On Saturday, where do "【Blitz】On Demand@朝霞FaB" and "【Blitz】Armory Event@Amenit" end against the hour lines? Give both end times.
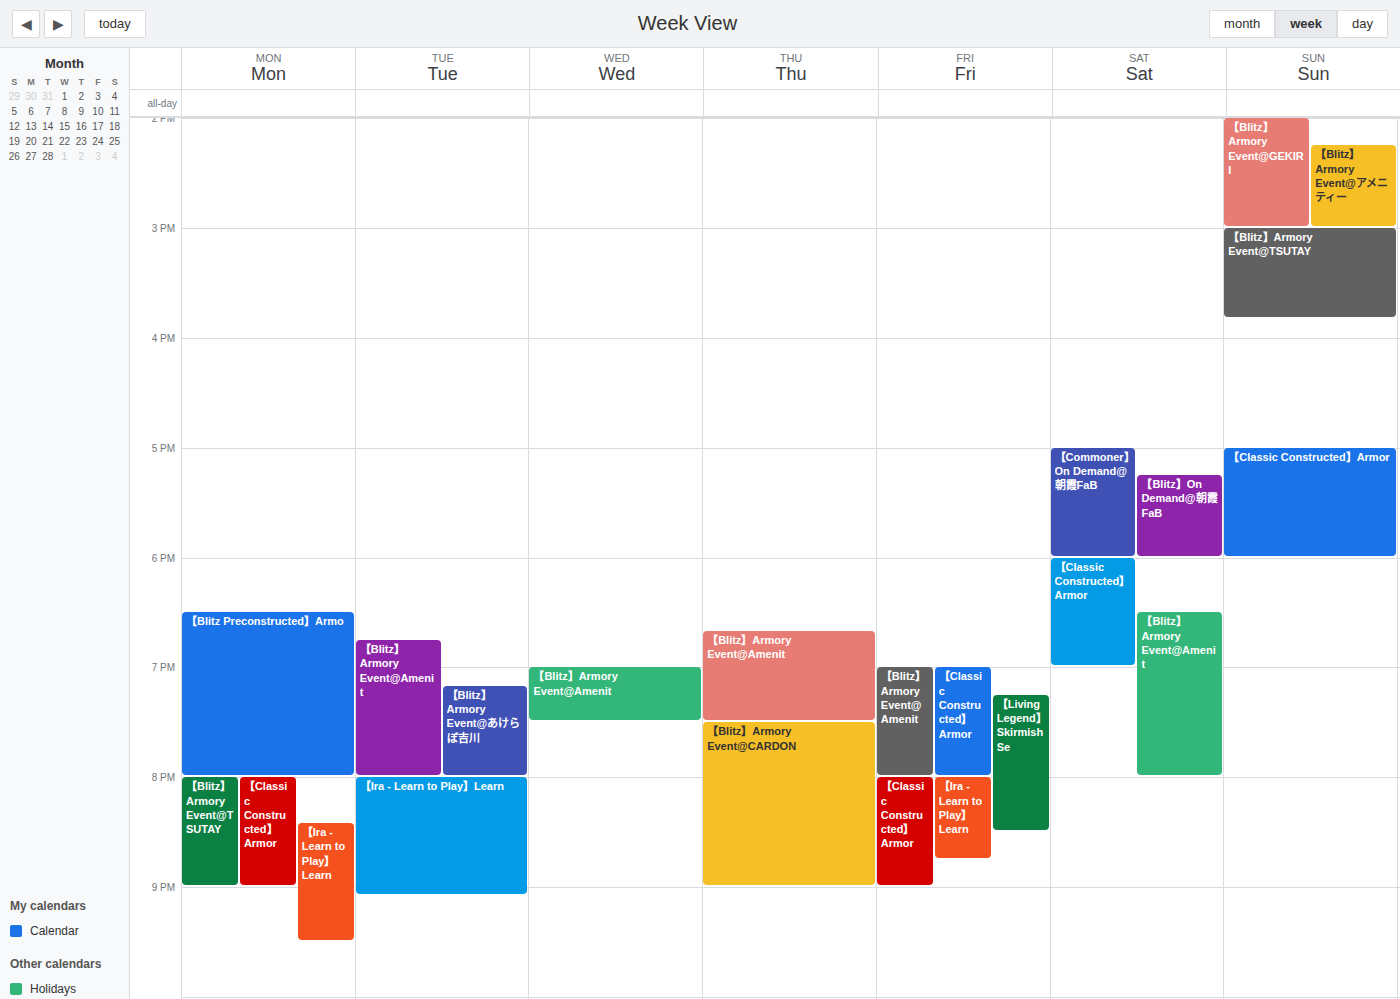
"【Blitz】On Demand@朝霞FaB": 6:00 PM, exactly on the 6 PM line. "【Blitz】Armory Event@Amenit": 8:00 PM, exactly on the 8 PM line.